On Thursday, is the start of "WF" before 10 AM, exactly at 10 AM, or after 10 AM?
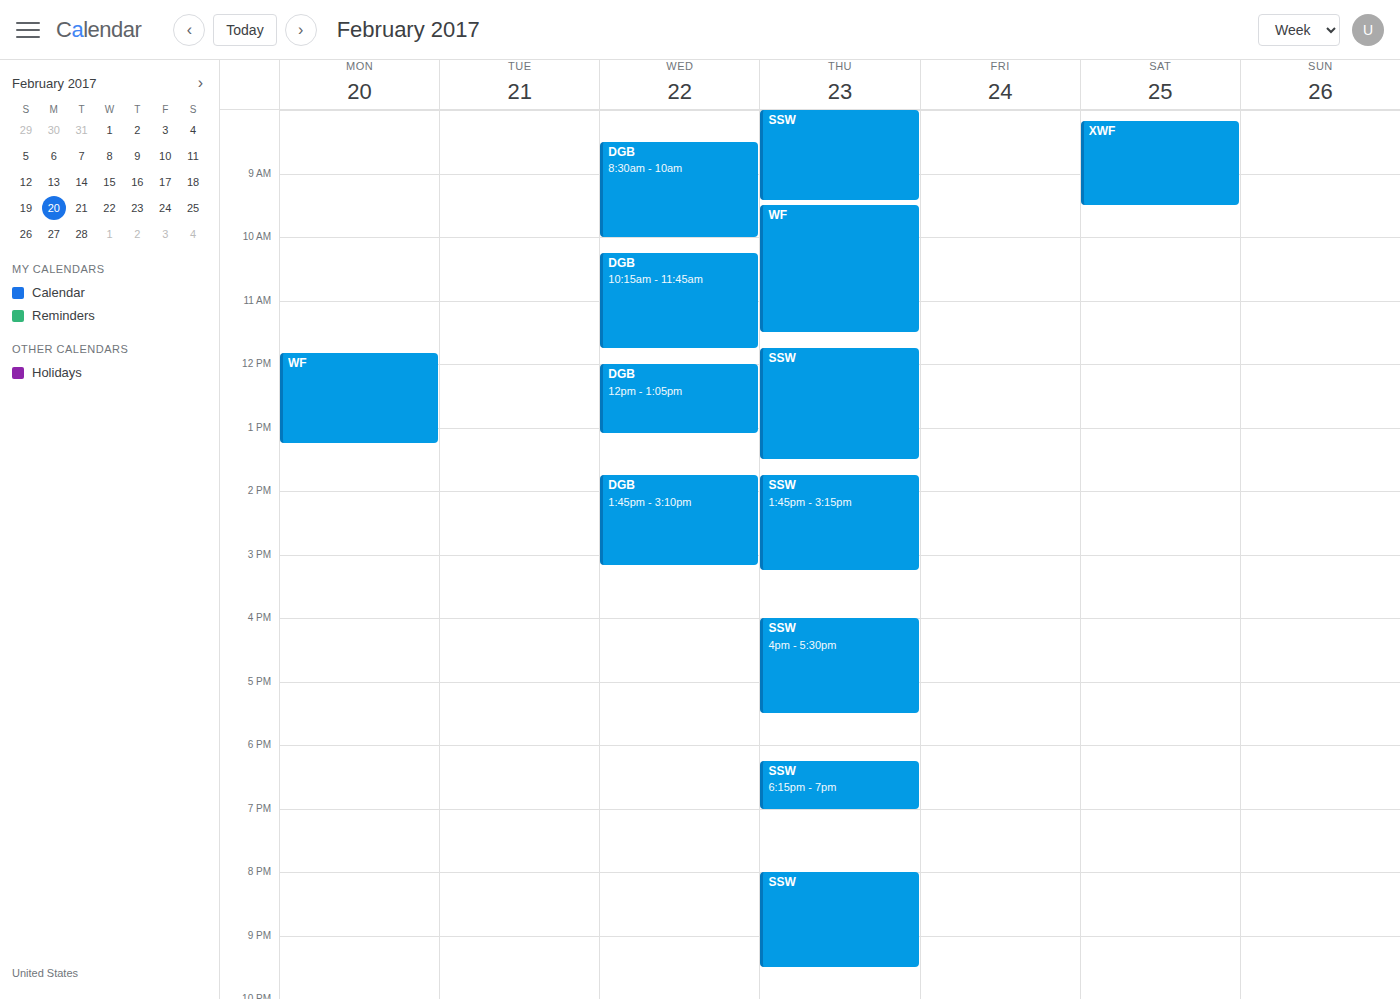
9:30 AM -- before 10 AM, 30 minutes above the 10 AM line.